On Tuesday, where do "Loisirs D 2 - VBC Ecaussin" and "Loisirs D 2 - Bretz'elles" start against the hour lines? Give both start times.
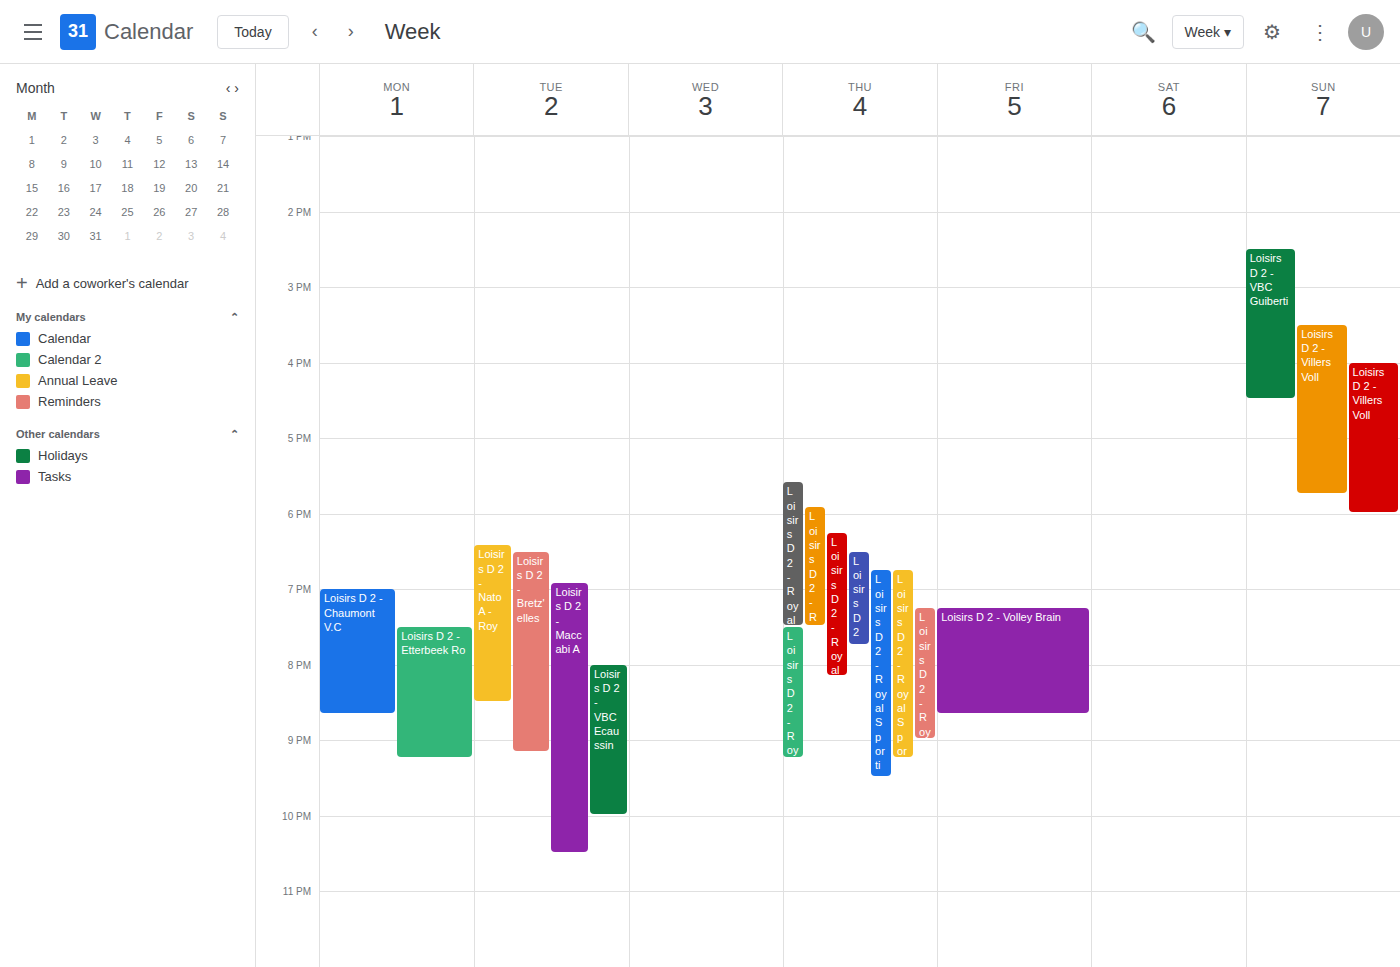
"Loisirs D 2 - VBC Ecaussin": 8:00 PM, exactly on the 8 PM line. "Loisirs D 2 - Bretz'elles": 6:30 PM, halfway between the 6 PM and 7 PM lines.